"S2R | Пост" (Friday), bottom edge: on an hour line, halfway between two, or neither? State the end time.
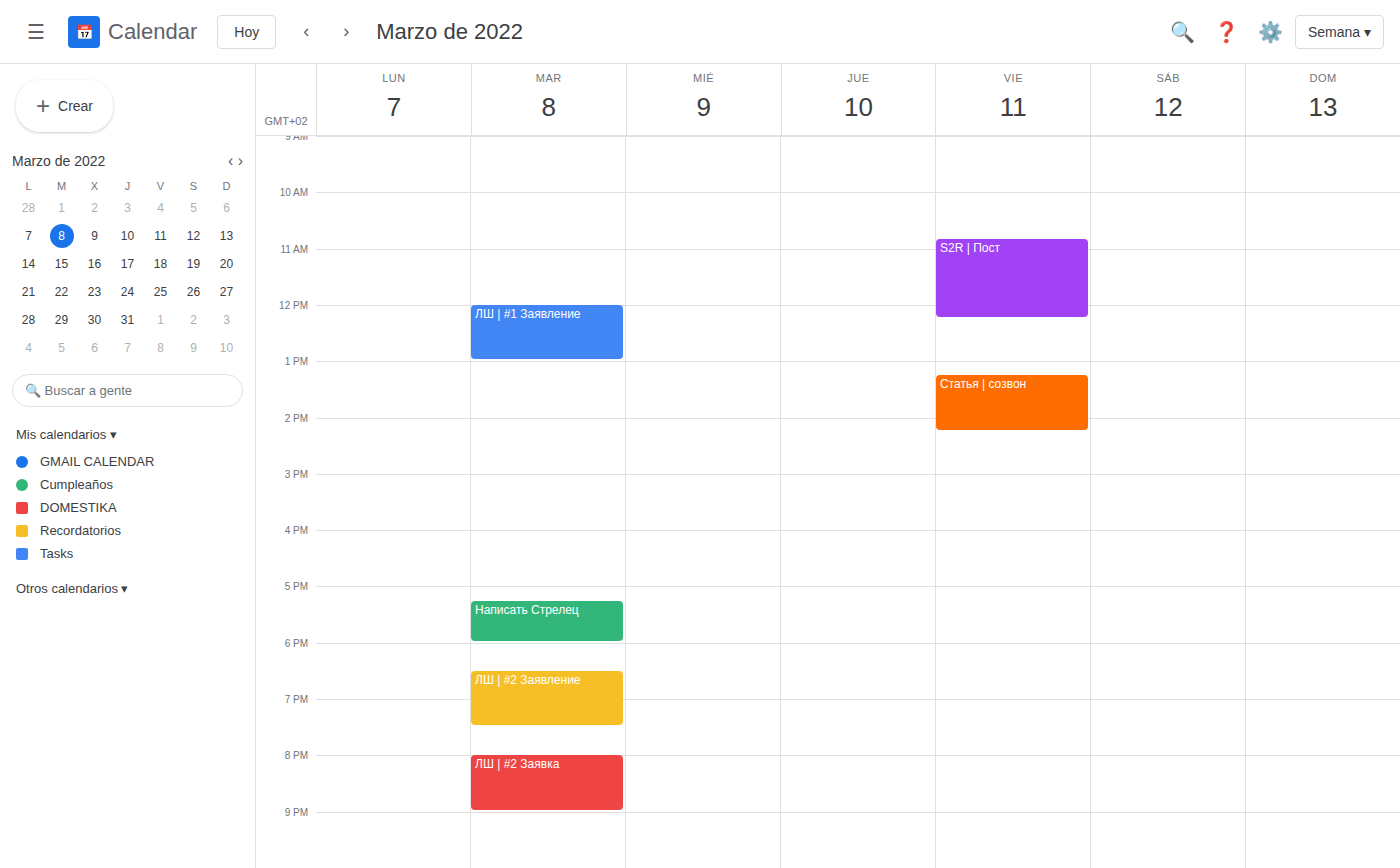
12:15 PM -- neither: a quarter of the way from the 12 PM line to the 1 PM line.